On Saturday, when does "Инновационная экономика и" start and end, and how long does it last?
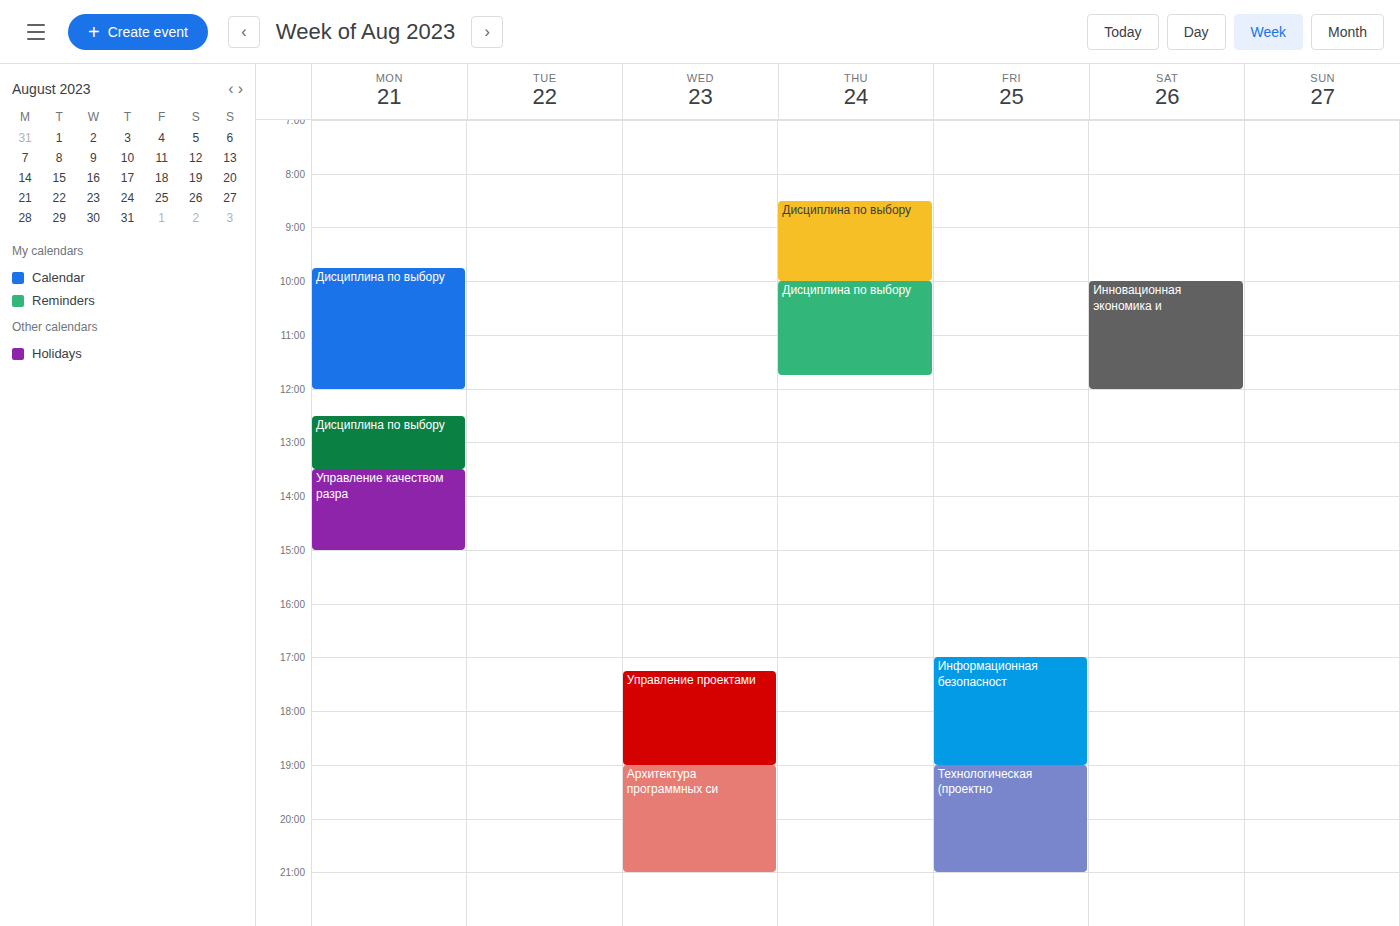
10:00 AM to 12:00 PM, 2 hours